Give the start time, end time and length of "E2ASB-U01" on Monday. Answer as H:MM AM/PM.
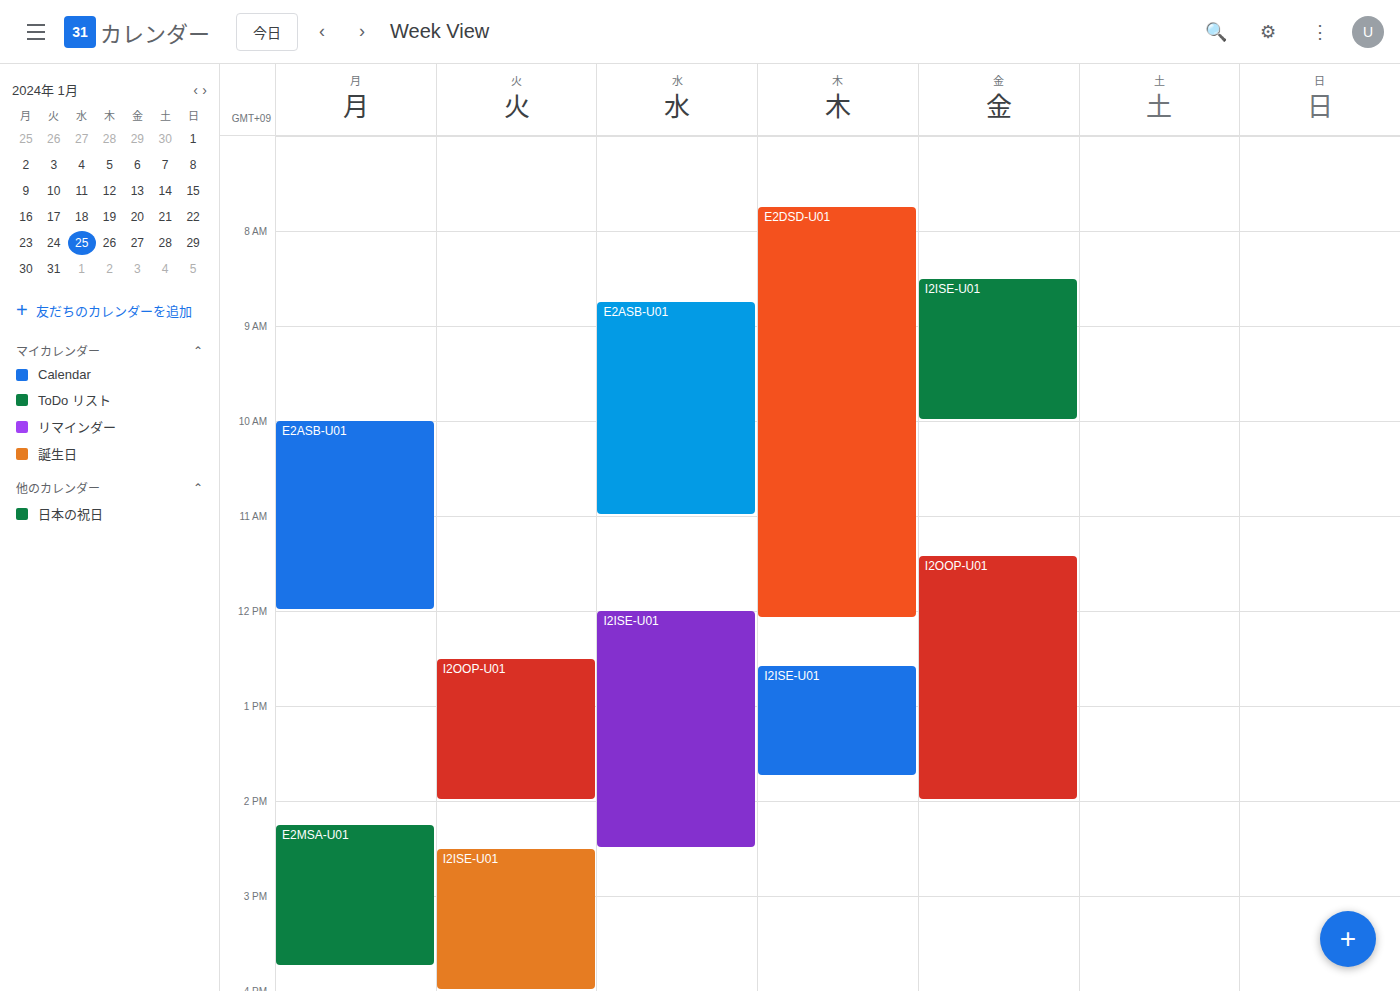
10:00 AM to 12:00 PM, 2 hours